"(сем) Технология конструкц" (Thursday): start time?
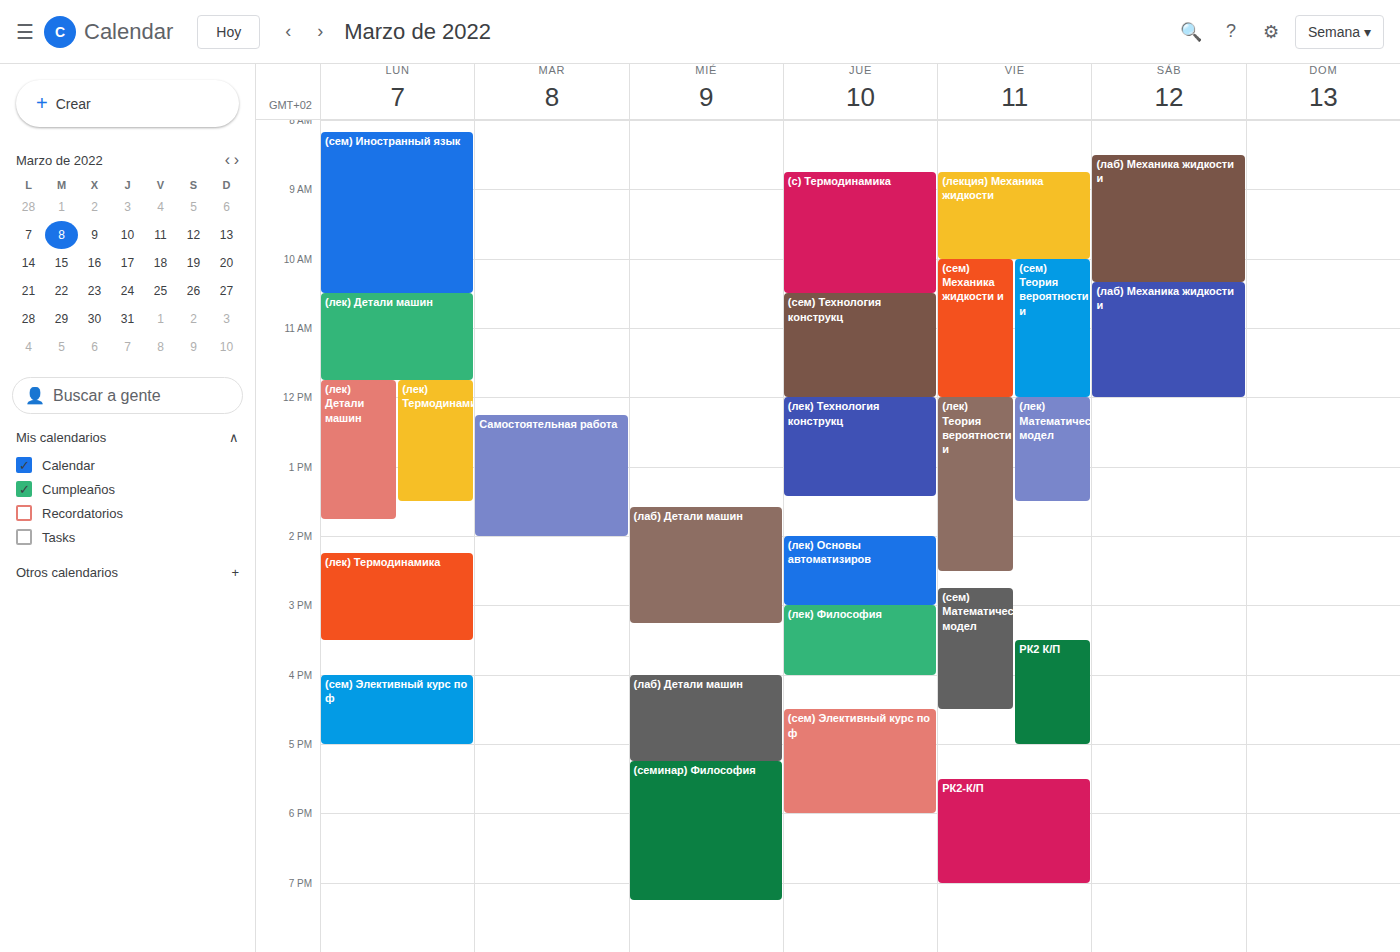
10:30 AM